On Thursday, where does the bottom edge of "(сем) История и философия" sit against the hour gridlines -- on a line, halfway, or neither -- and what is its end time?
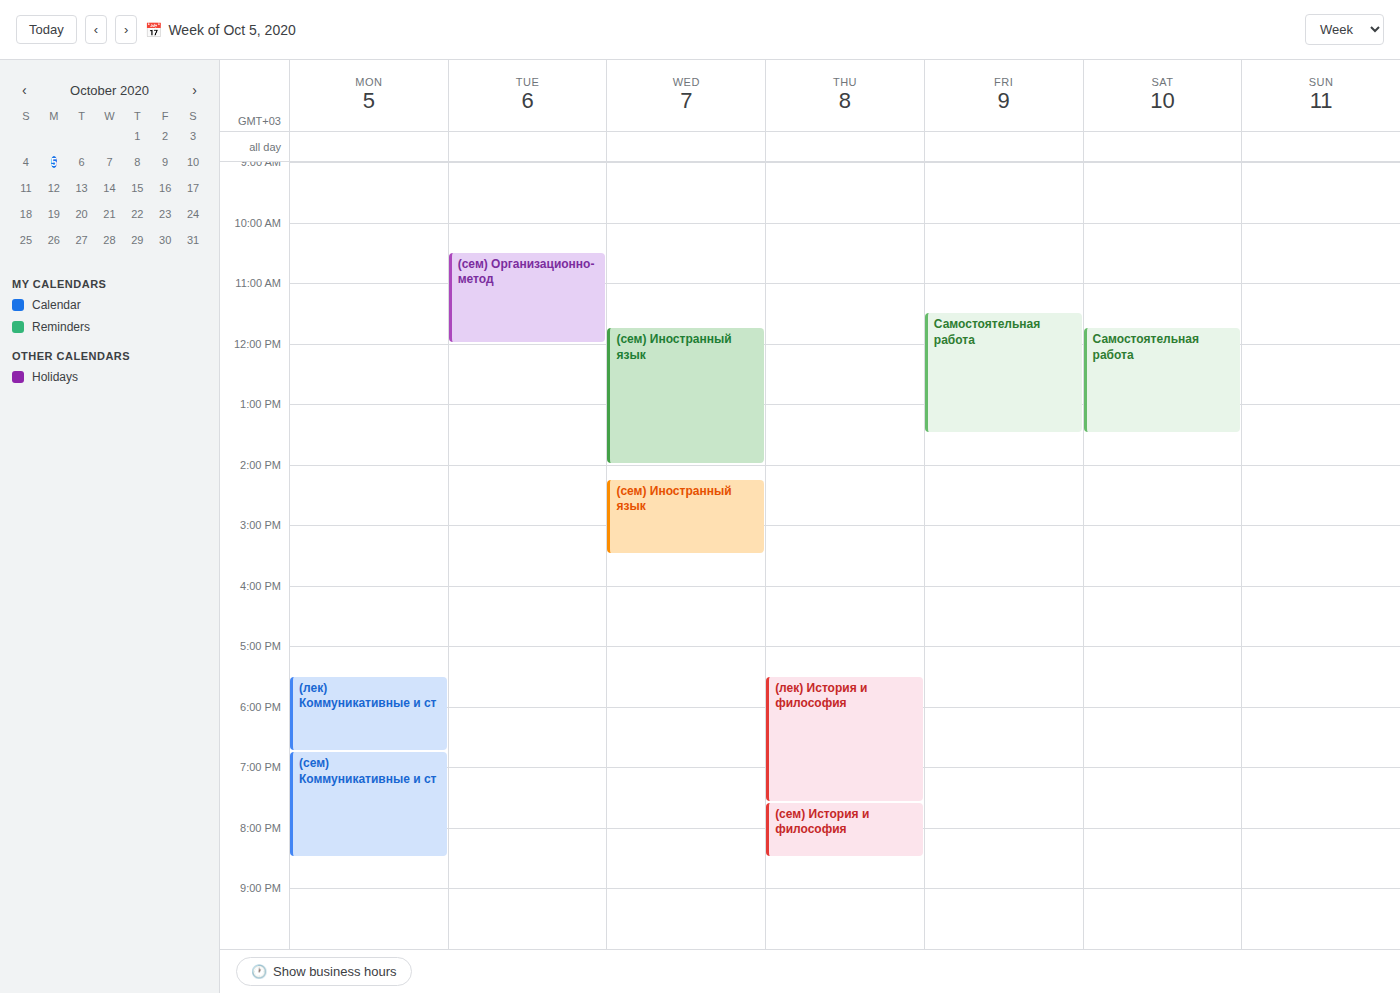
8:30 PM -- halfway between the 8 PM and 9 PM lines.